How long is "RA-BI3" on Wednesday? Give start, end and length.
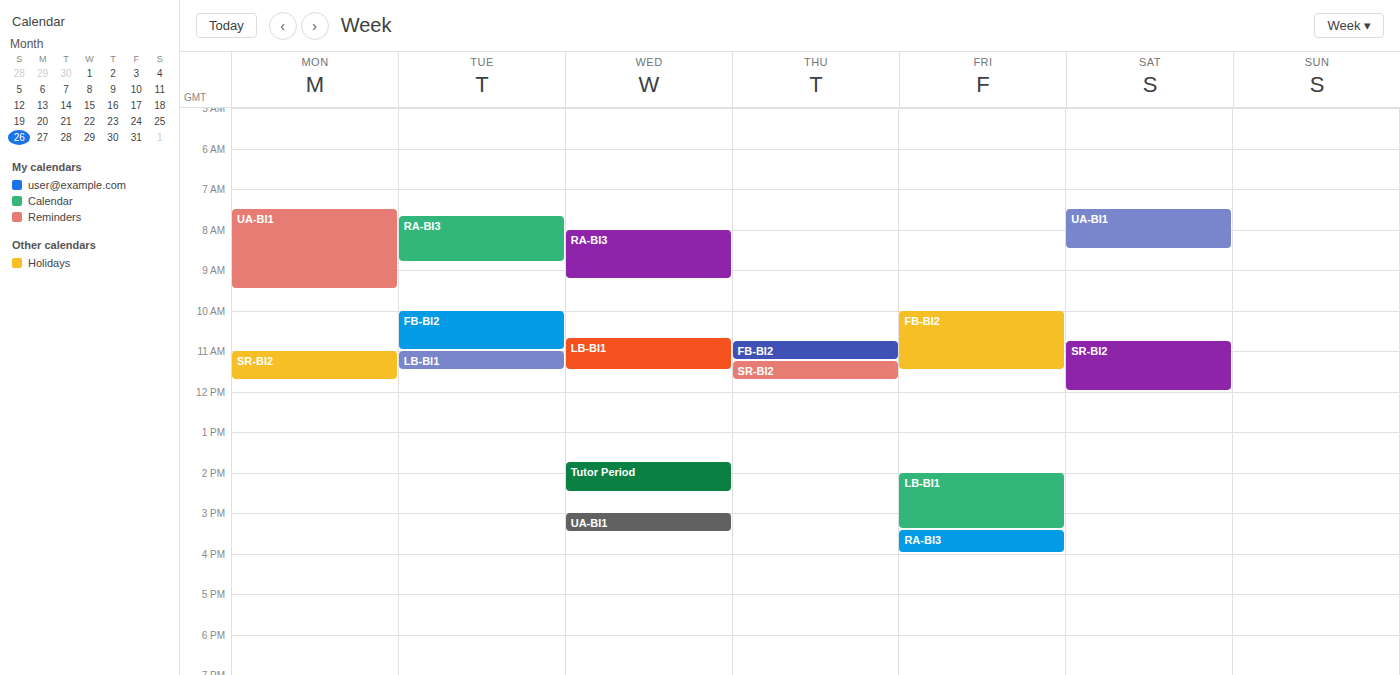
8:00 AM to 9:15 AM, 1 hour 15 minutes